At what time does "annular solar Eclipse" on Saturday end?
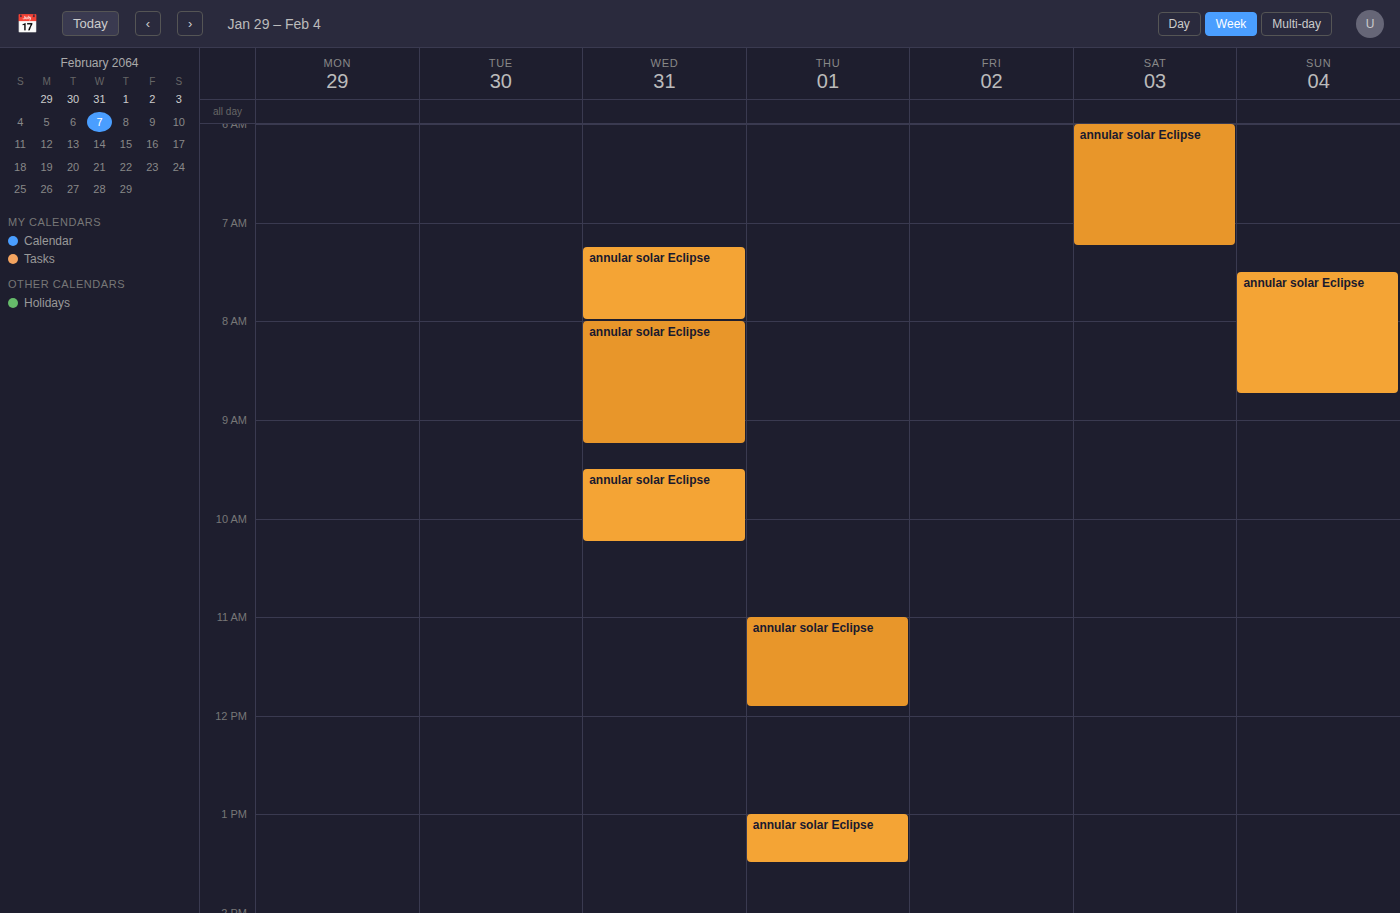
7:15 AM